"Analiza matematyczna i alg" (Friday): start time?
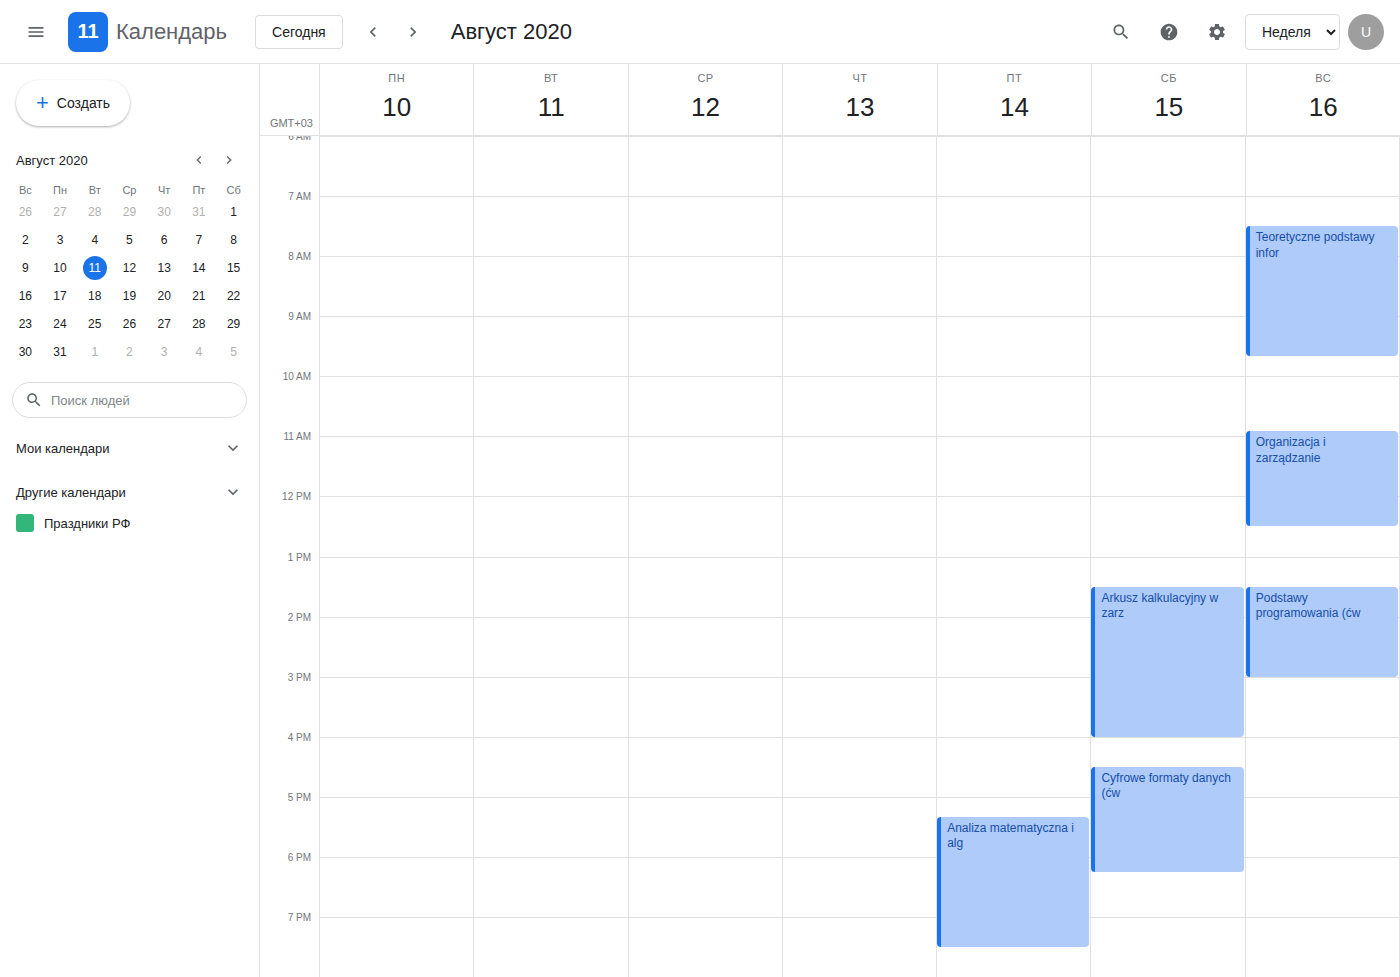
17:20